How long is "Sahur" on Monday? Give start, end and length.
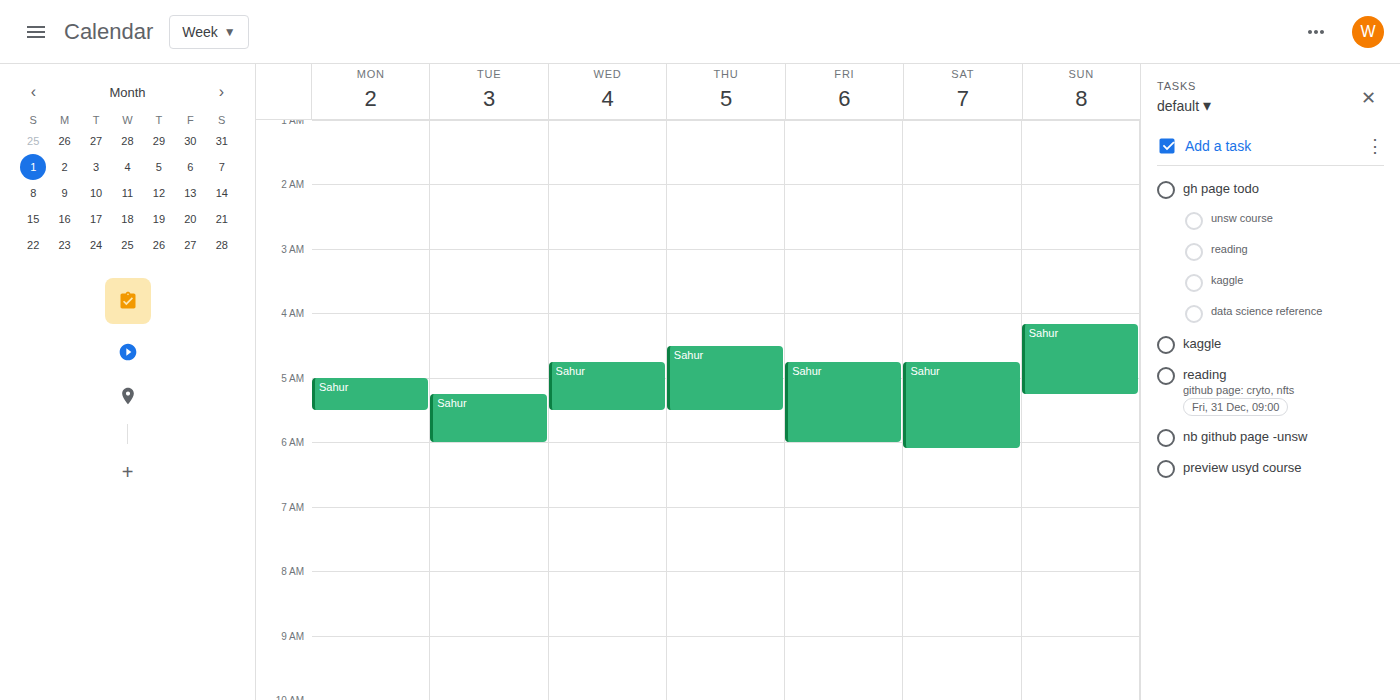
5:00 AM to 5:30 AM, 30 minutes